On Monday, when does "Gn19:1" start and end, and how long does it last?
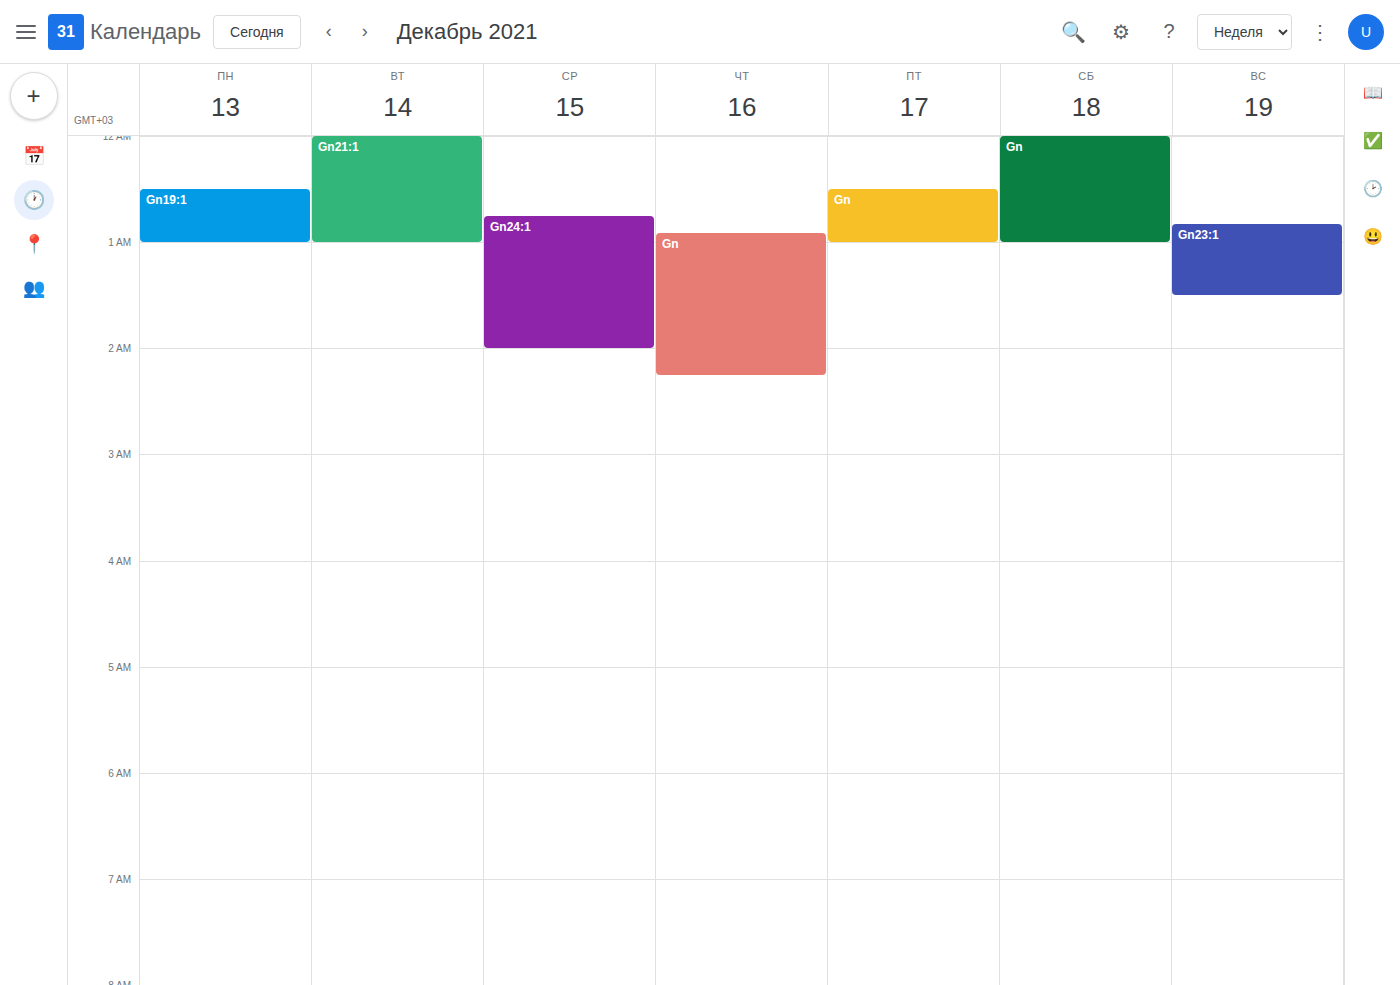
12:30 AM to 1:00 AM, 30 minutes